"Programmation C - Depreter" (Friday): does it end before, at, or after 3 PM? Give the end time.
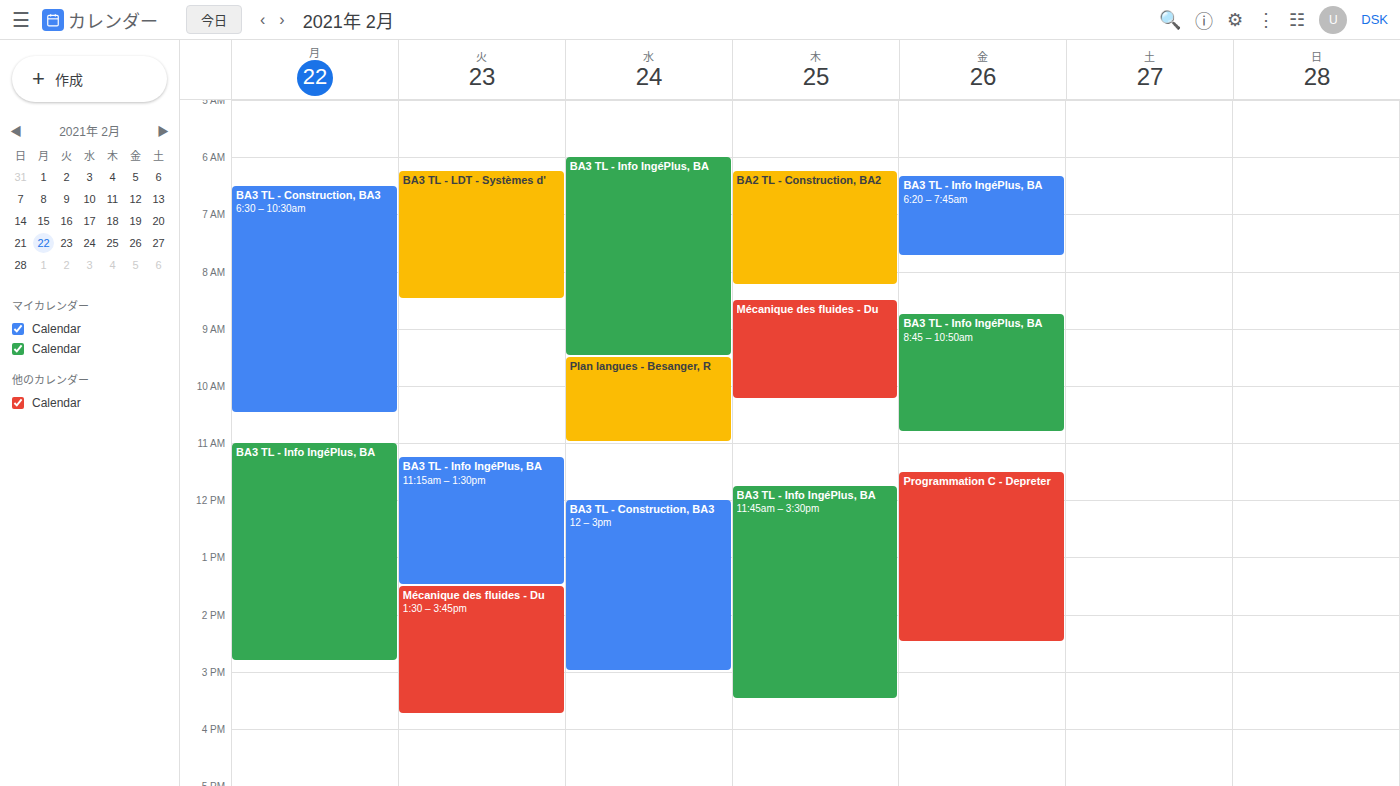
2:30 PM -- before 3 PM, 30 minutes above the 3 PM line.